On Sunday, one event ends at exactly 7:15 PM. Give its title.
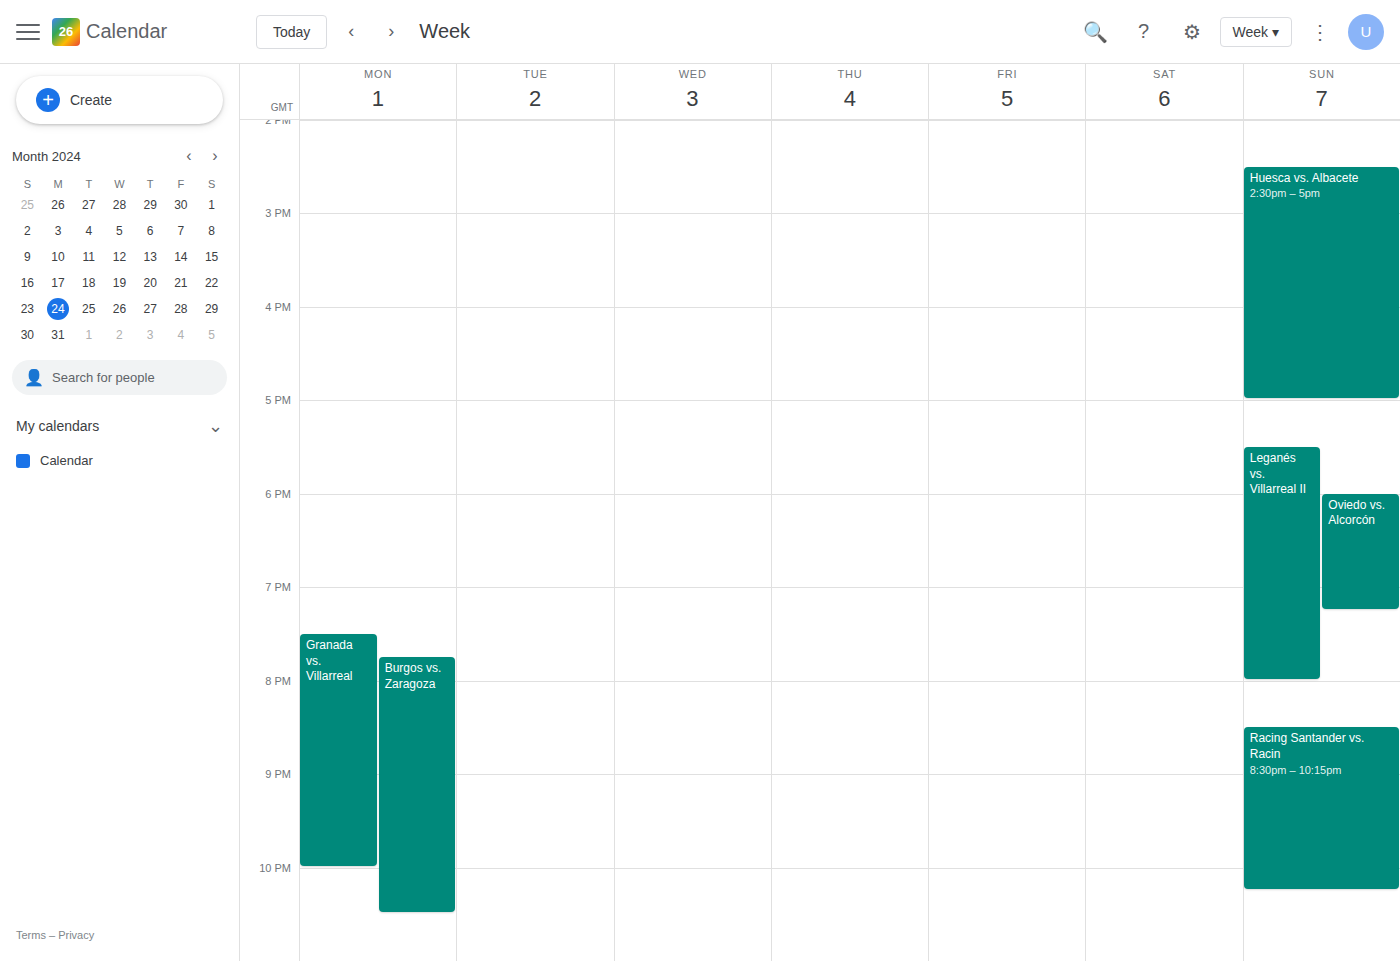
"Oviedo vs. Alcorcón"